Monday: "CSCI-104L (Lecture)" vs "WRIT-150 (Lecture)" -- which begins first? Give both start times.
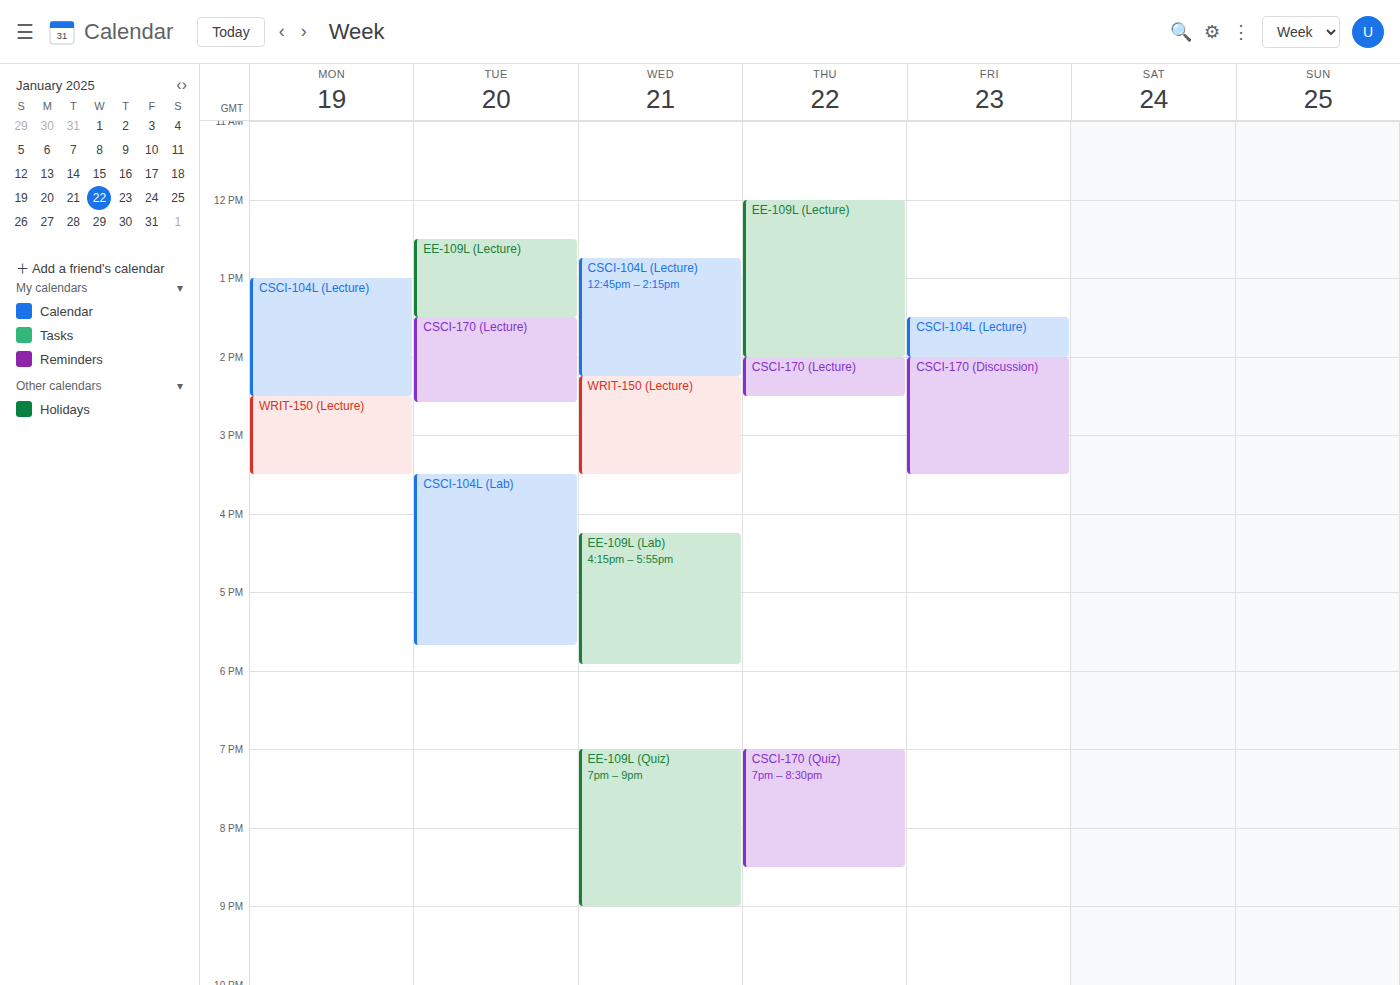
"CSCI-104L (Lecture)" 1:00 PM; "WRIT-150 (Lecture)" 2:30 PM.